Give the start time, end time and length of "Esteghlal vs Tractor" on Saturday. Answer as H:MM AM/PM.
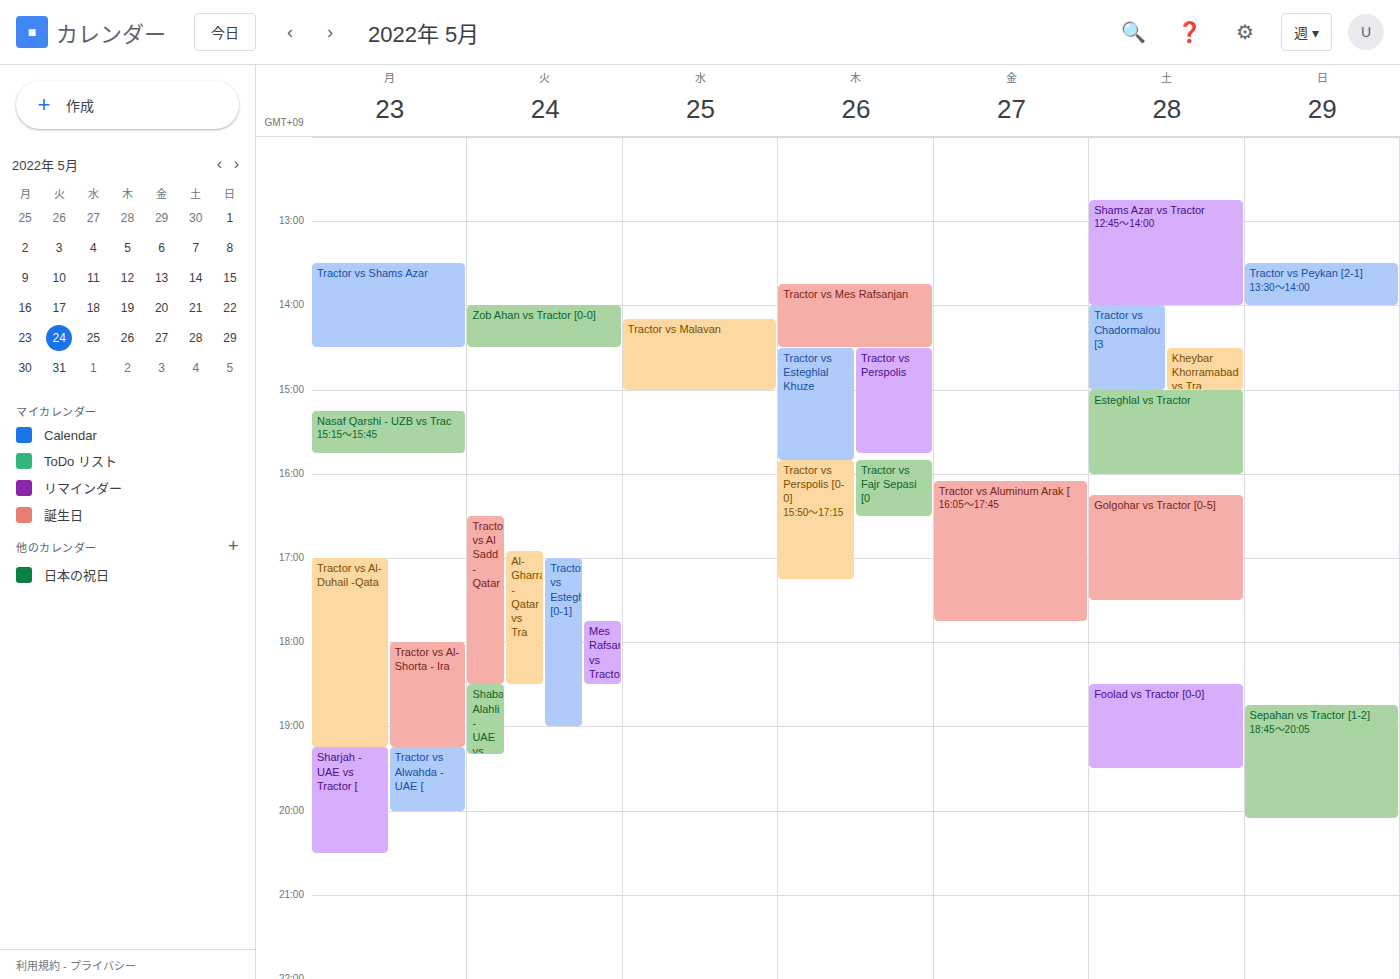
3:00 PM to 4:00 PM, 1 hour